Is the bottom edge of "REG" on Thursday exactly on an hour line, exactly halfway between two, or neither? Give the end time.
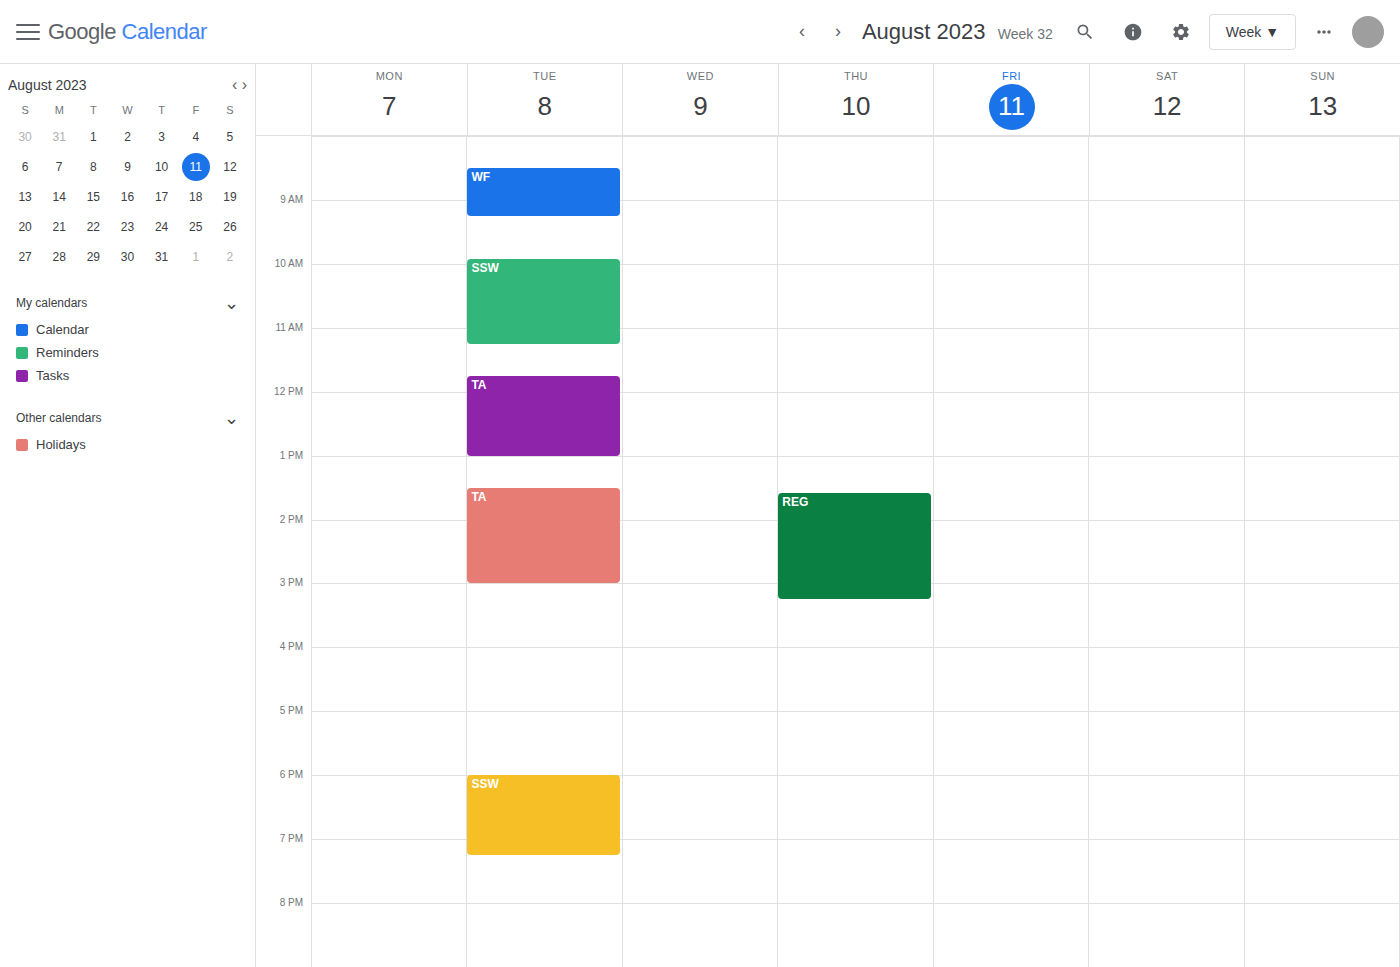
3:15 PM -- neither: a quarter of the way from the 3 PM line to the 4 PM line.